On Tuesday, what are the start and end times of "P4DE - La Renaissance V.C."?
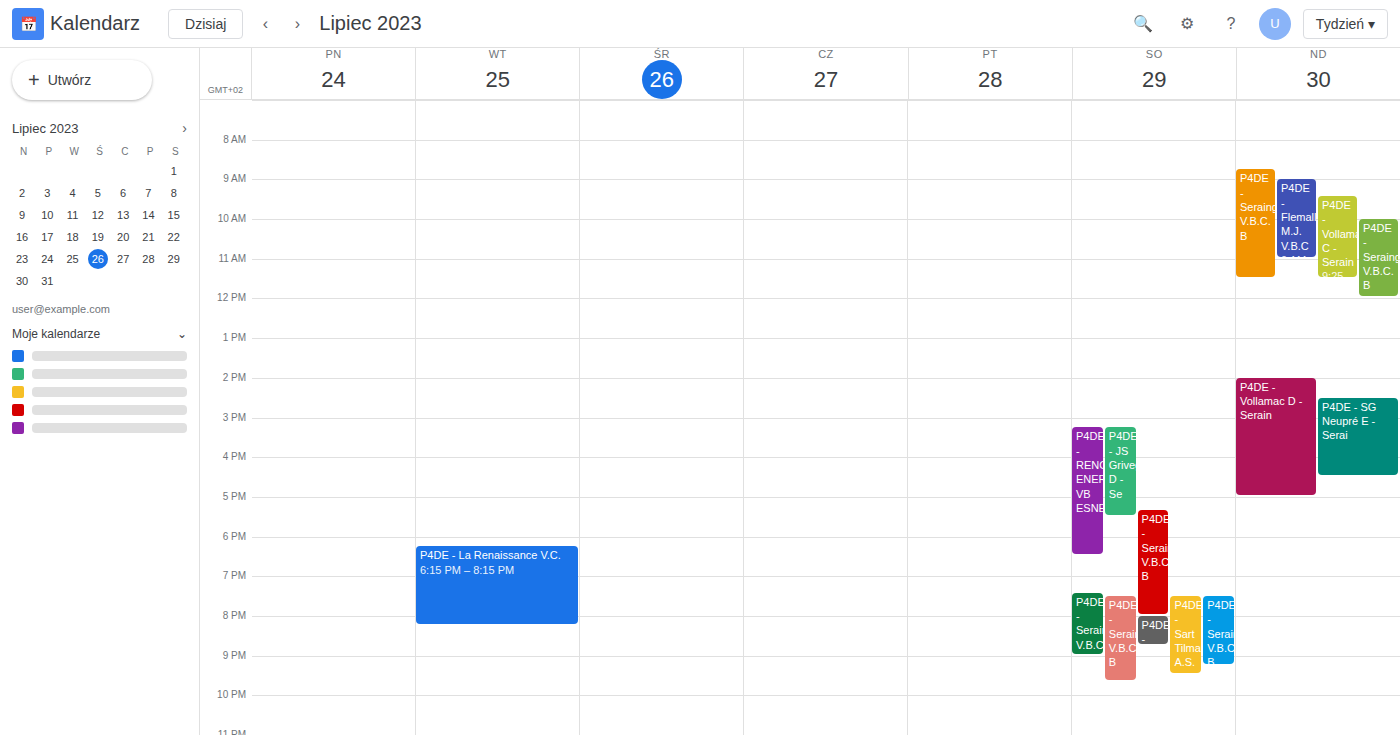
6:15 PM to 8:15 PM